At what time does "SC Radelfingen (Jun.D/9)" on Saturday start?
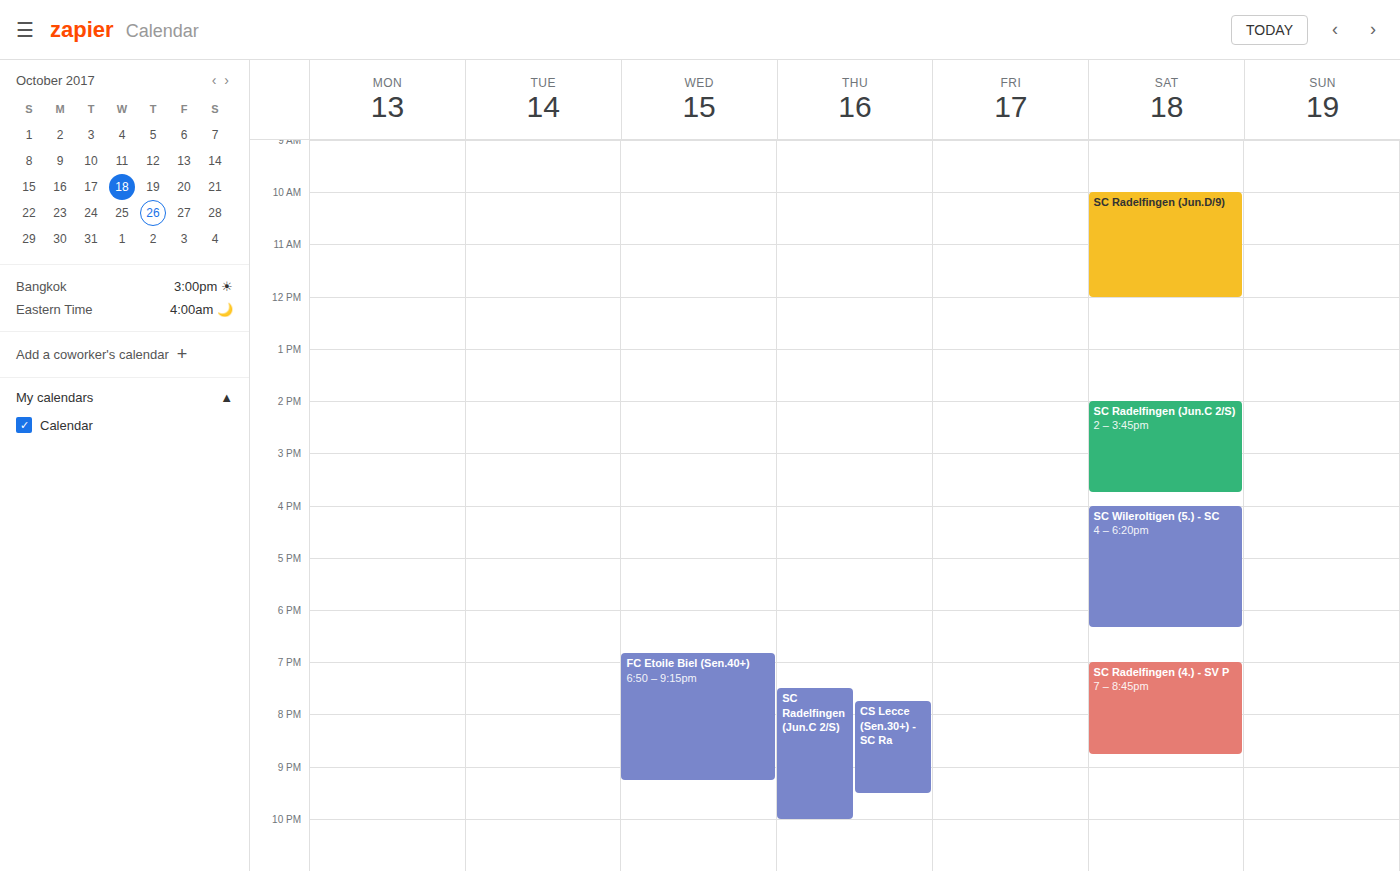
10:00 AM